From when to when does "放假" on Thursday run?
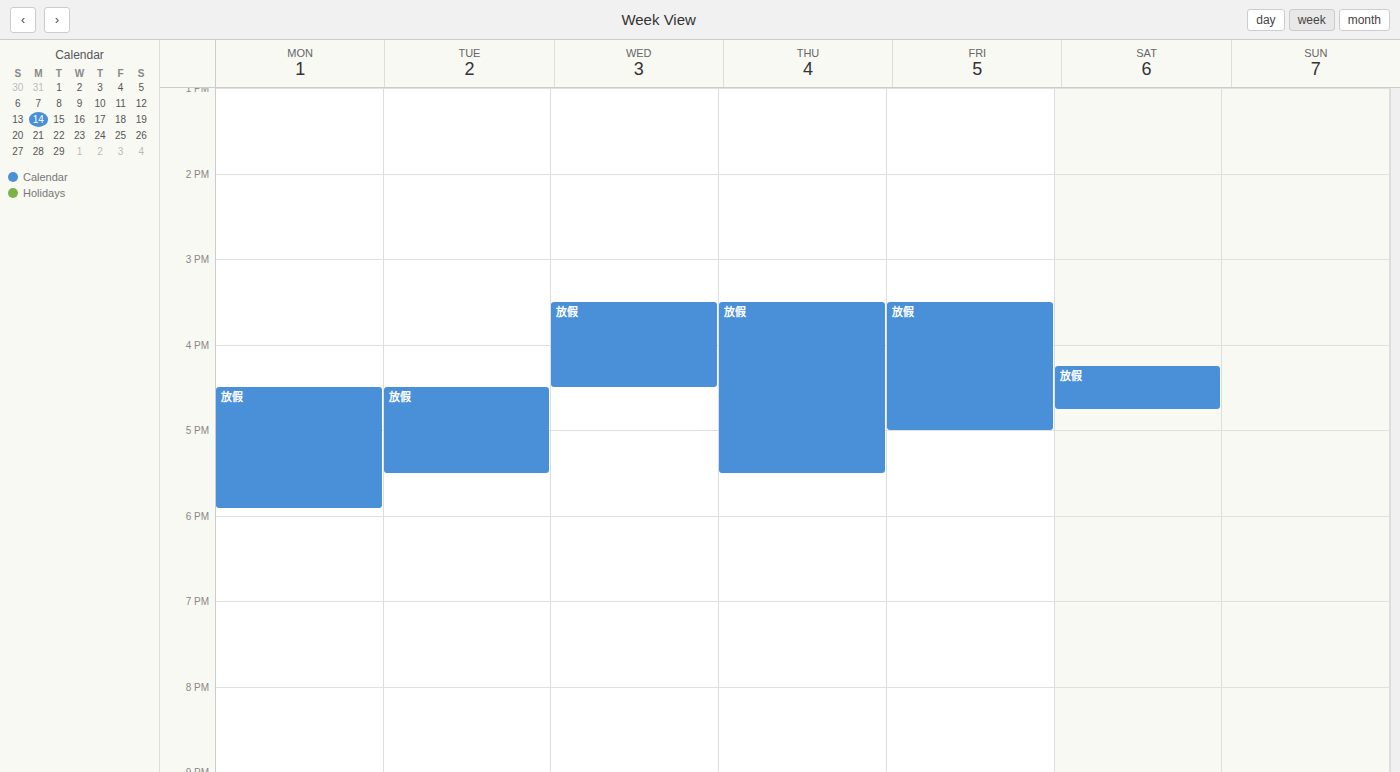
15:30 to 17:30